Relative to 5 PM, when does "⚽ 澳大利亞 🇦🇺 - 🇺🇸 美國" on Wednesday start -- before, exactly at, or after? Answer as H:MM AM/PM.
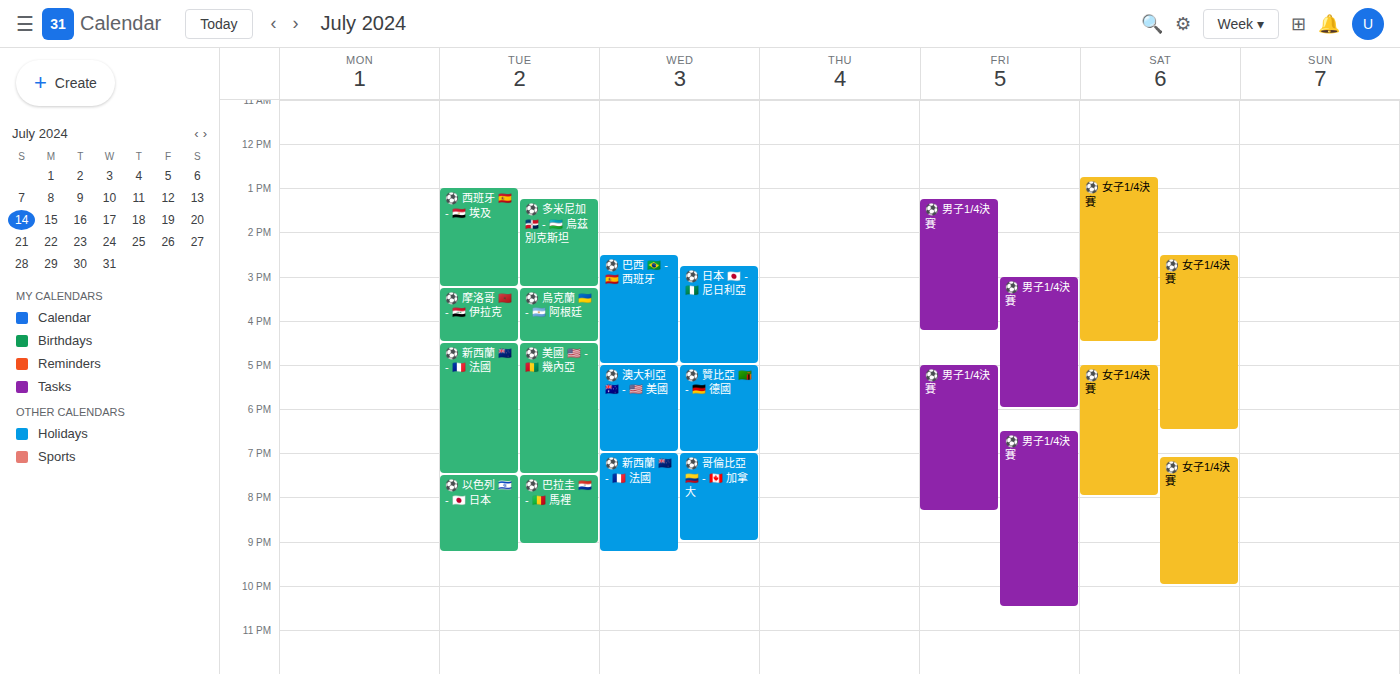
5:00 PM -- exactly at 5 PM, on the 5 PM line.